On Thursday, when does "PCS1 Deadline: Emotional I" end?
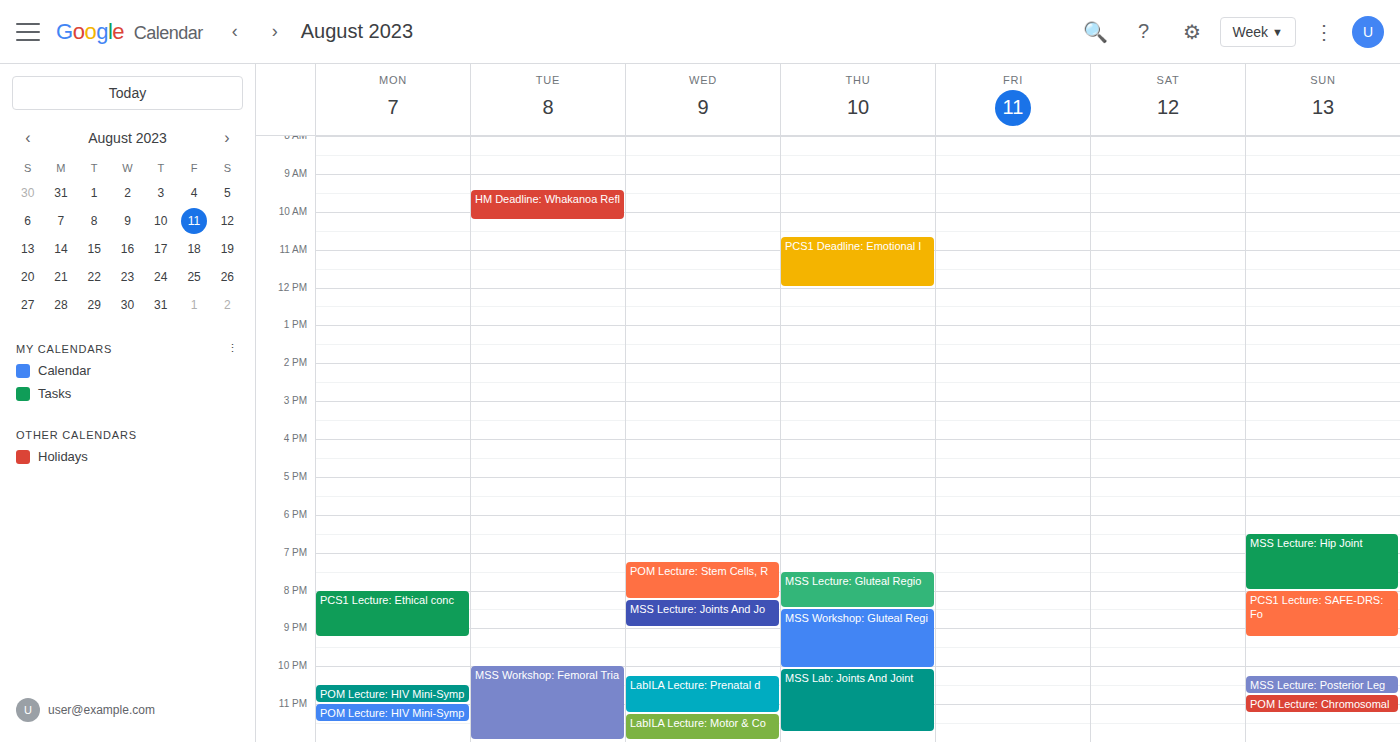
12:00 PM